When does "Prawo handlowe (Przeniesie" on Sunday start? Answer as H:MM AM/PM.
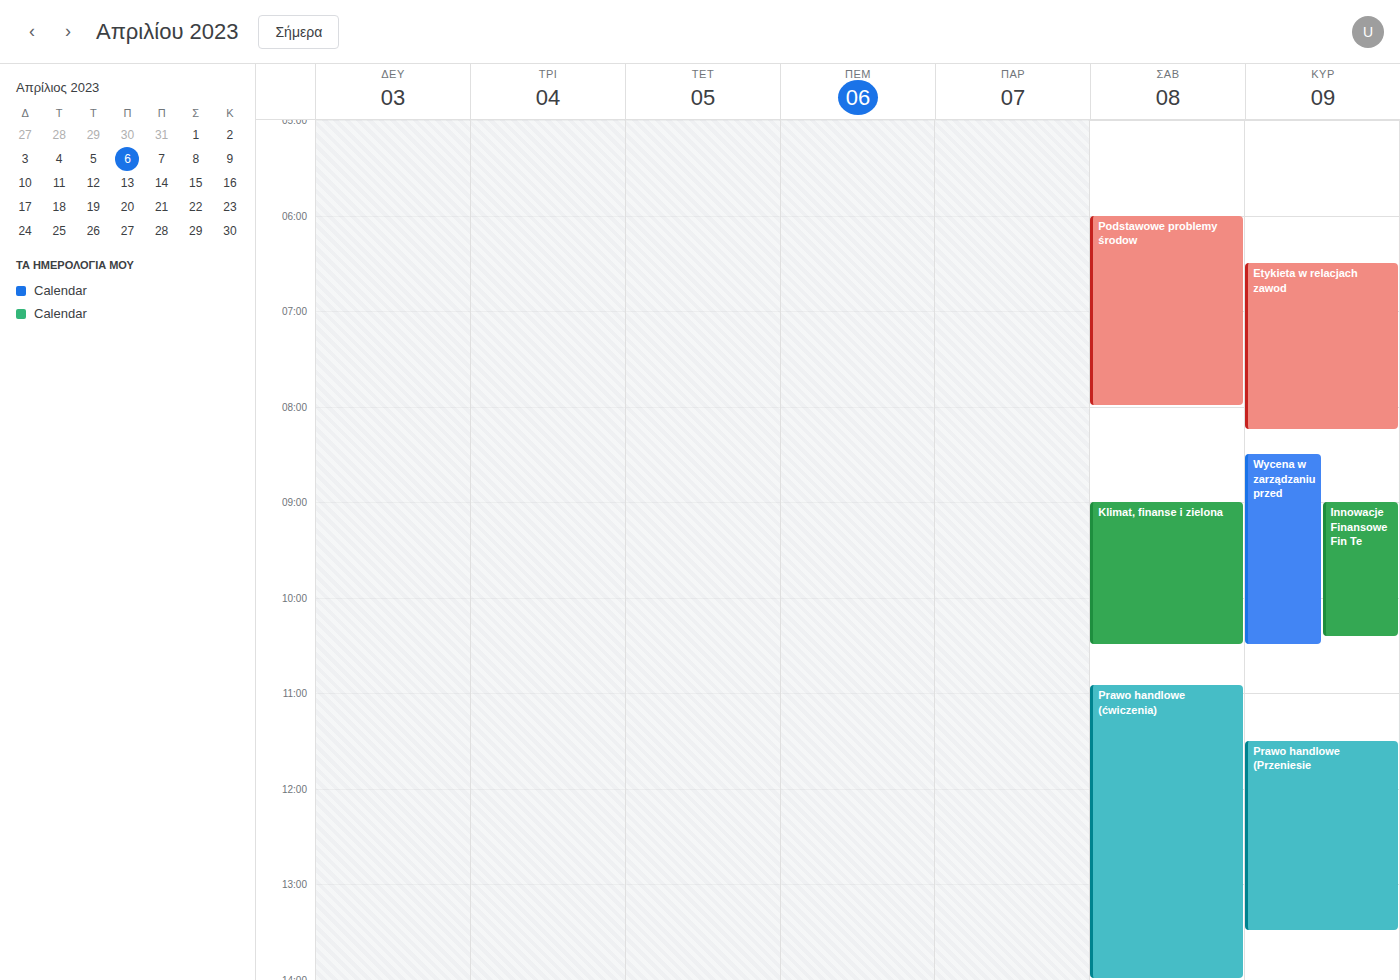
11:30 AM